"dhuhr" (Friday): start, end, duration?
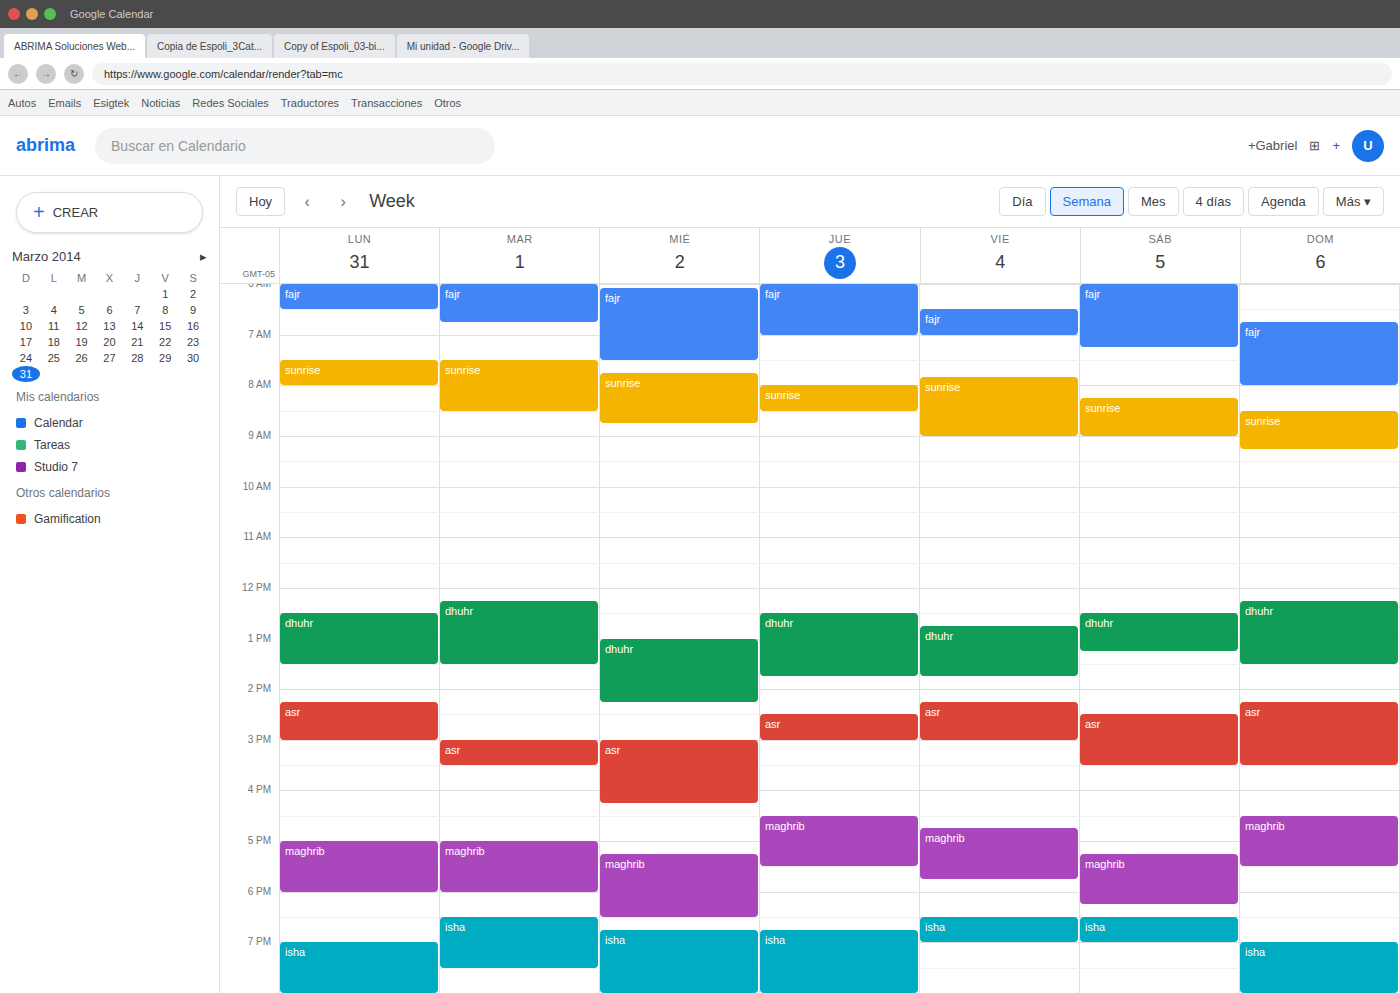
12:45 PM to 1:45 PM, 1 hour